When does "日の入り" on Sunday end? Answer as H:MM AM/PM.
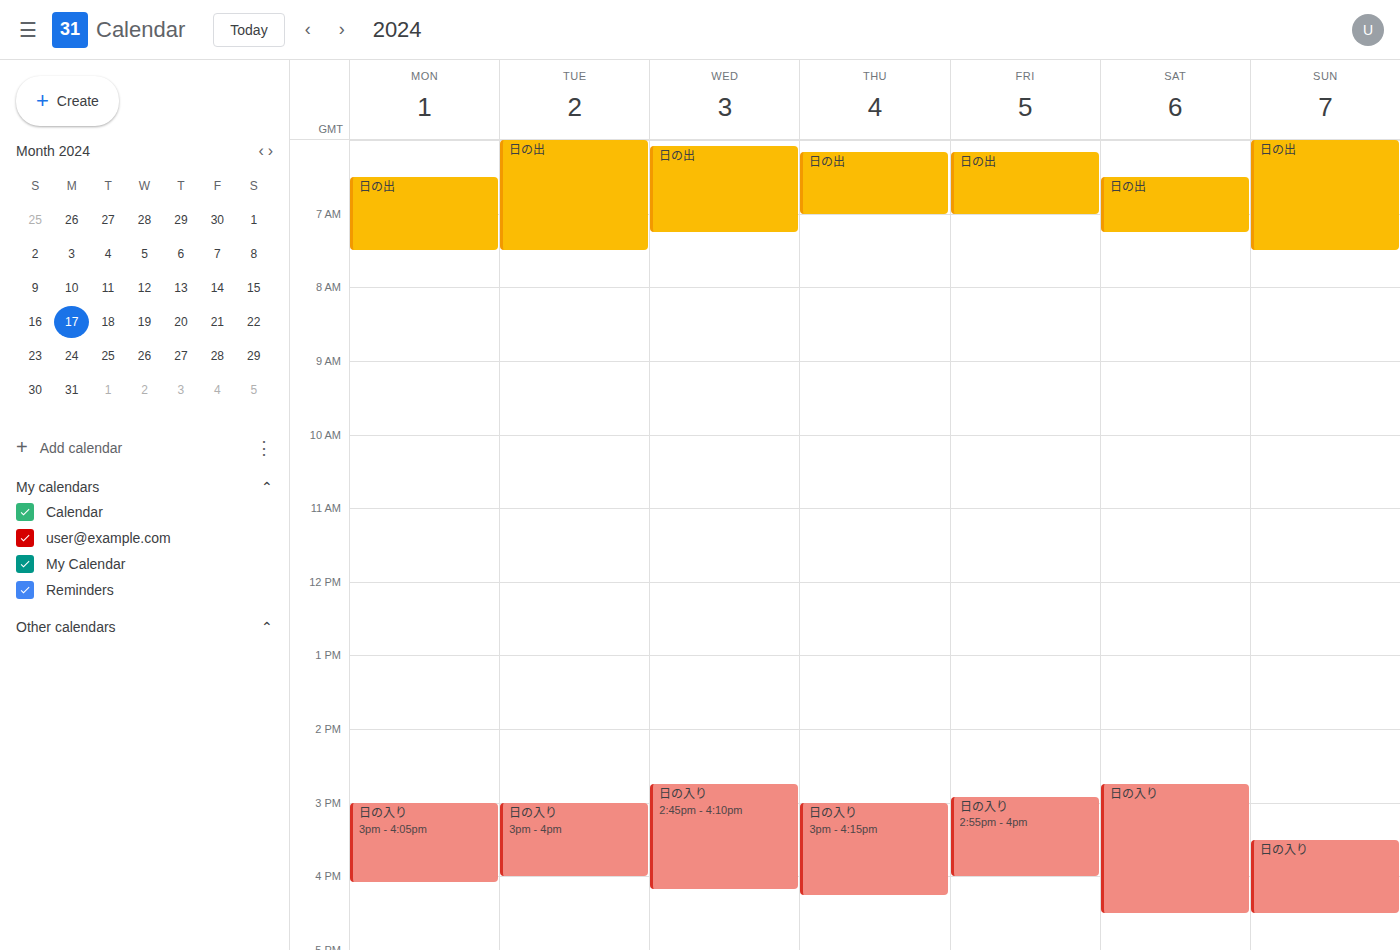
4:30 PM